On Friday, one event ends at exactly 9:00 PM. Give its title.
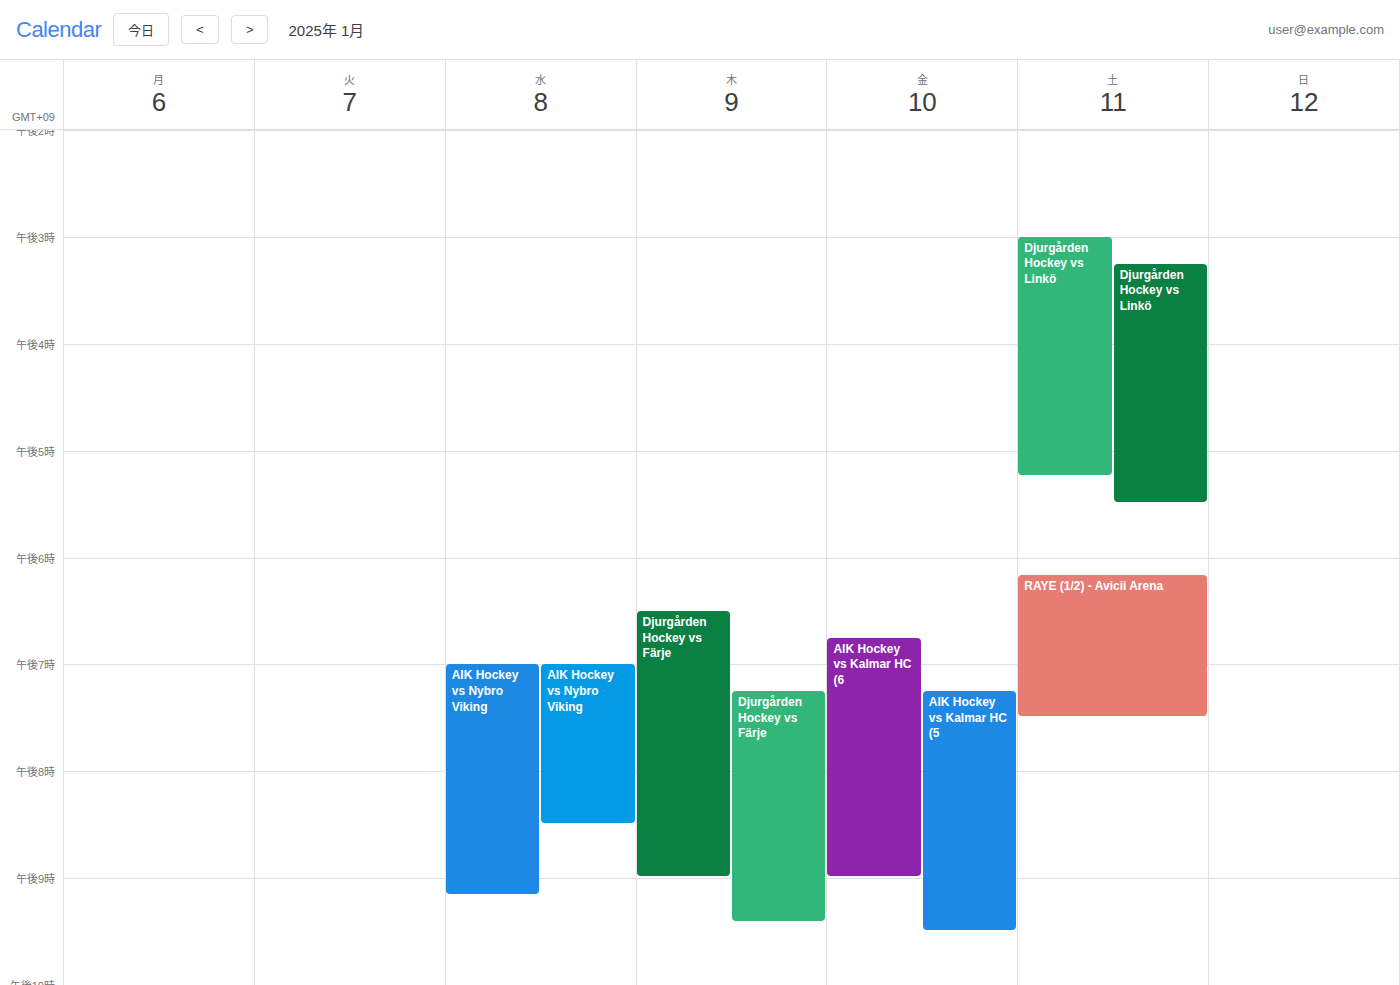
"AIK Hockey vs Kalmar HC (6"